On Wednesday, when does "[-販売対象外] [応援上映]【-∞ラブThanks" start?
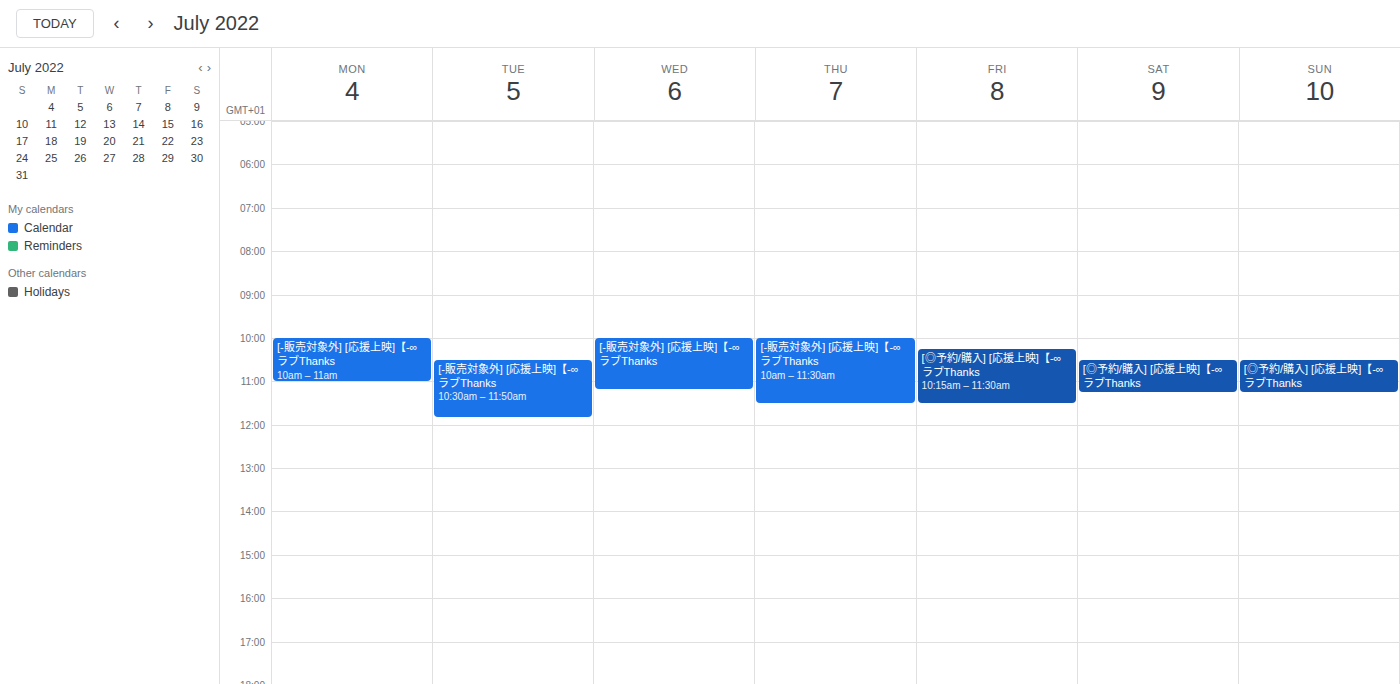
10:00 AM